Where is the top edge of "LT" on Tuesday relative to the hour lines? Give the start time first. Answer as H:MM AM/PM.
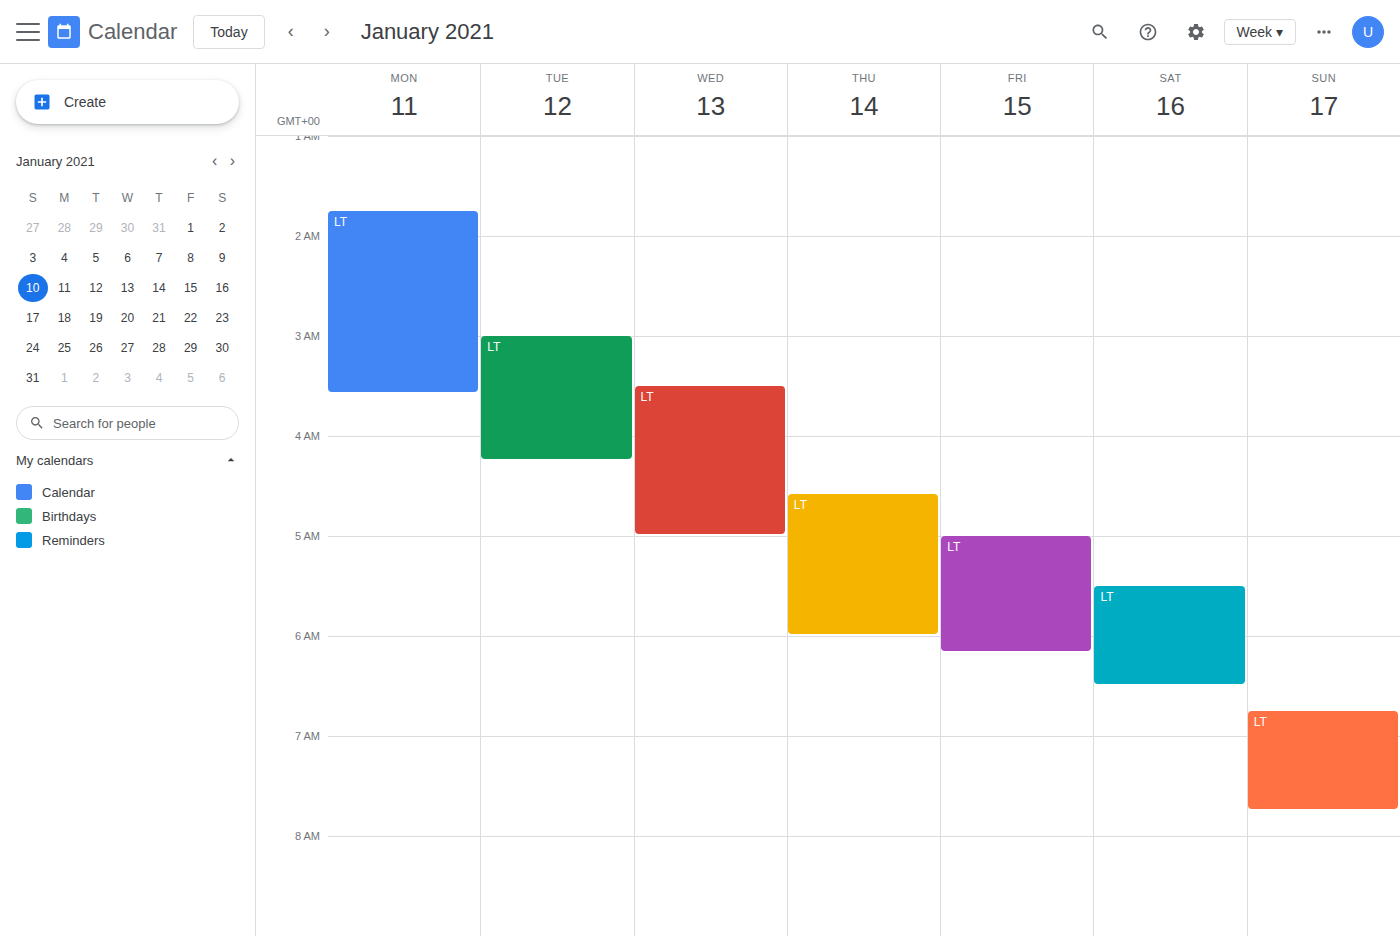
3:00 AM -- exactly on the 3 AM line.